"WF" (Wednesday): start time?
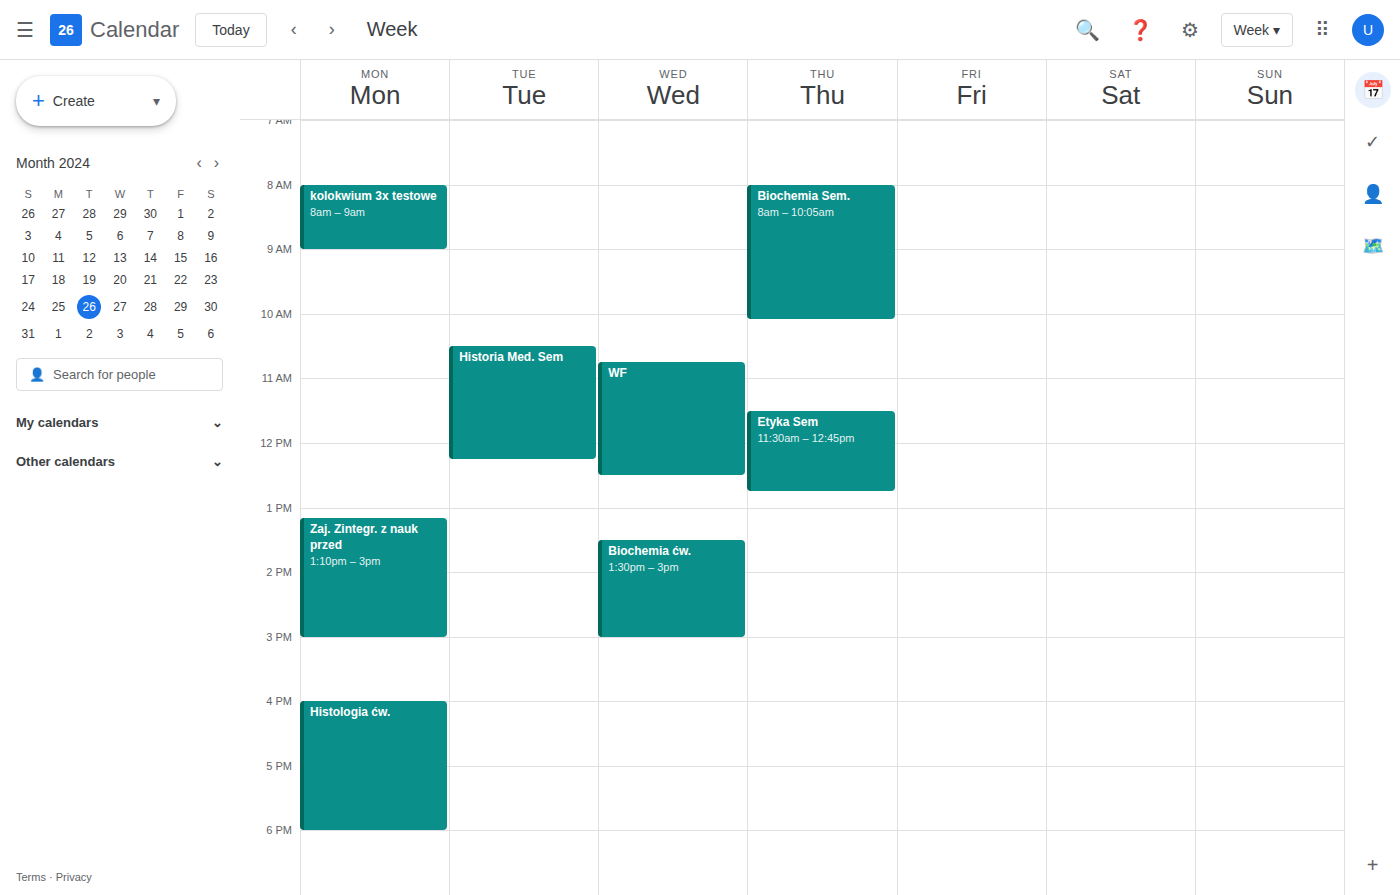
10:45